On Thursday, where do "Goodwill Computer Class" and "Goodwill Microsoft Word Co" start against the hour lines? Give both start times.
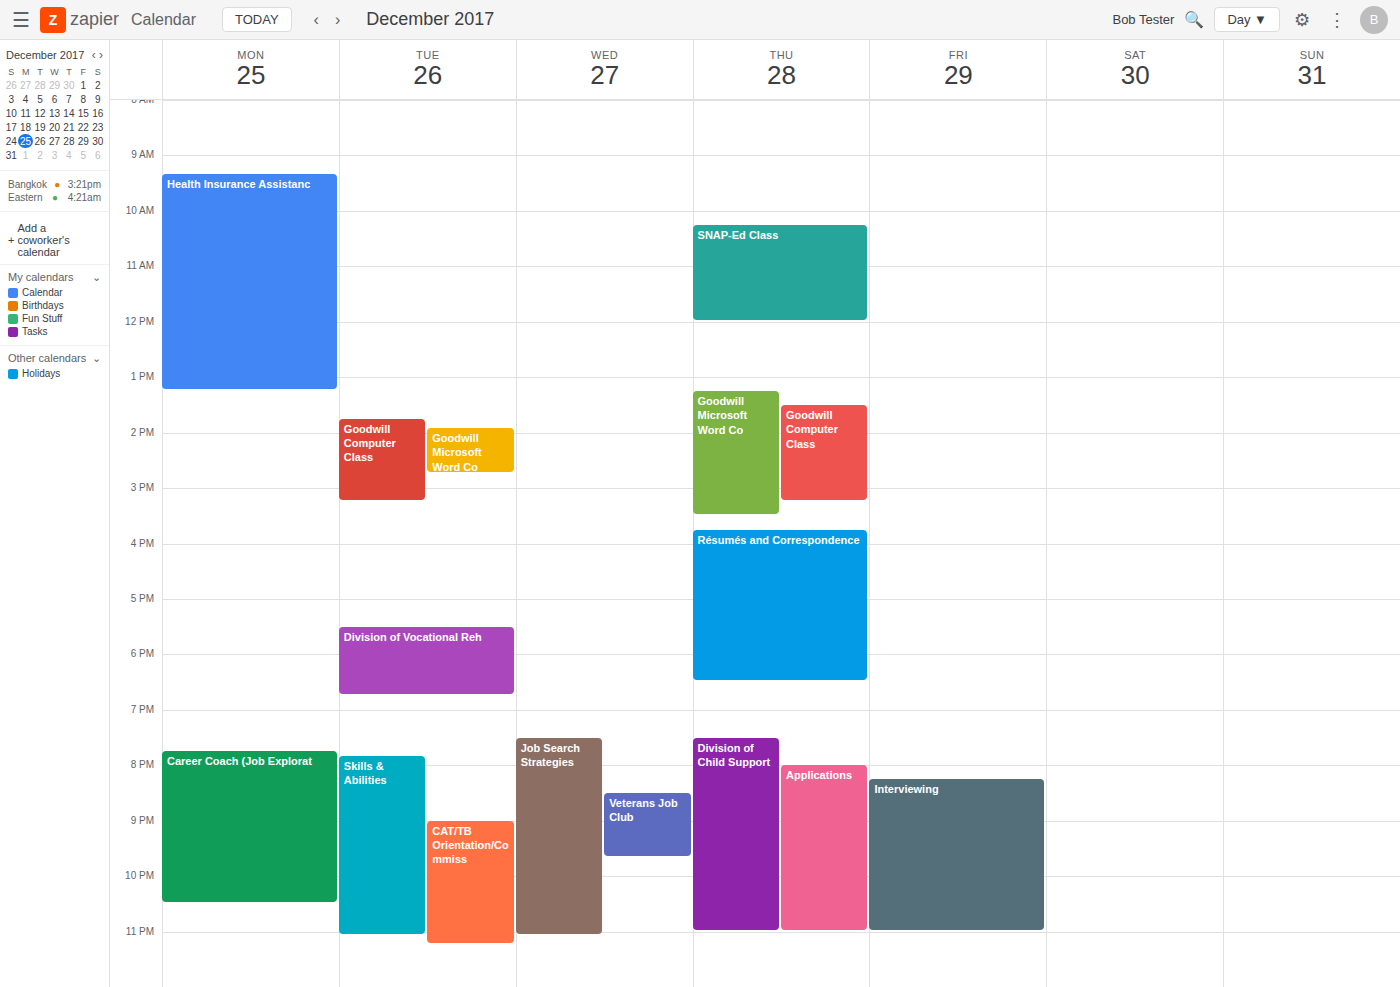
"Goodwill Computer Class": 1:30 PM, halfway between the 1 PM and 2 PM lines. "Goodwill Microsoft Word Co": 1:15 PM, neither: a quarter of the way from the 1 PM line to the 2 PM line.